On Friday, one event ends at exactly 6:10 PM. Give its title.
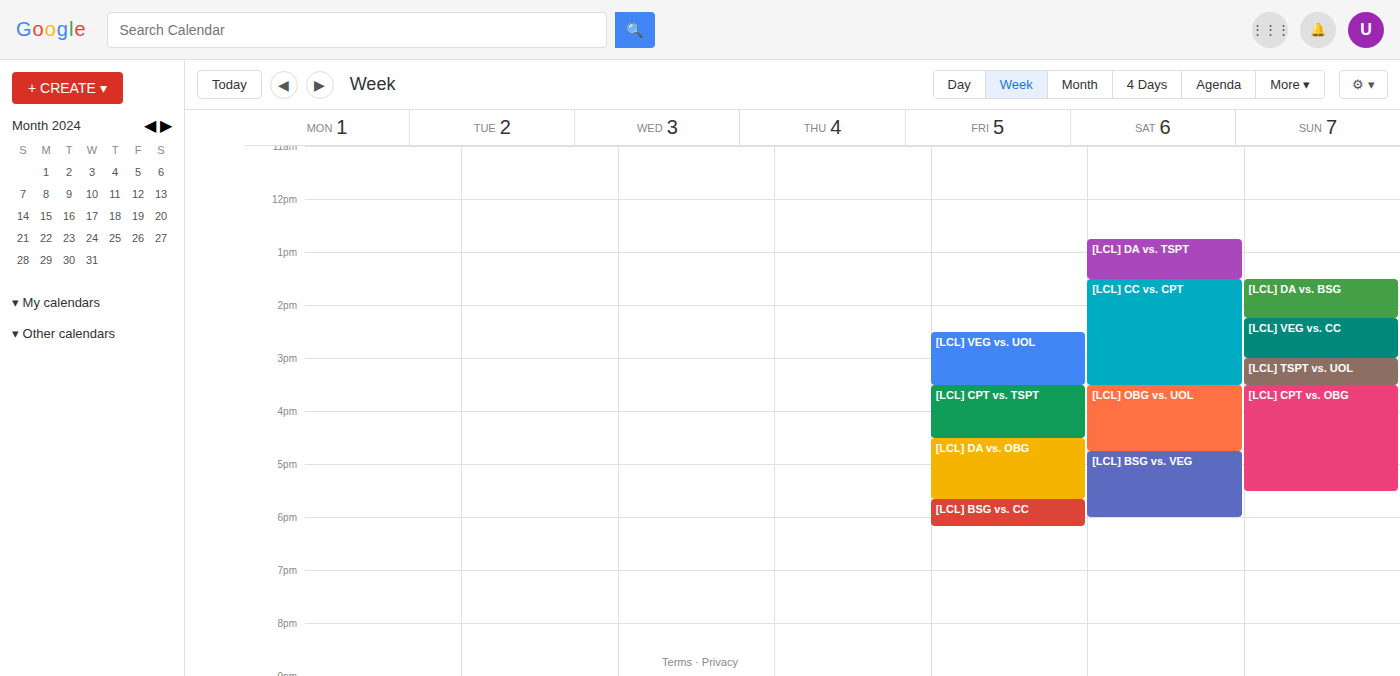
"[LCL] BSG vs. CC"